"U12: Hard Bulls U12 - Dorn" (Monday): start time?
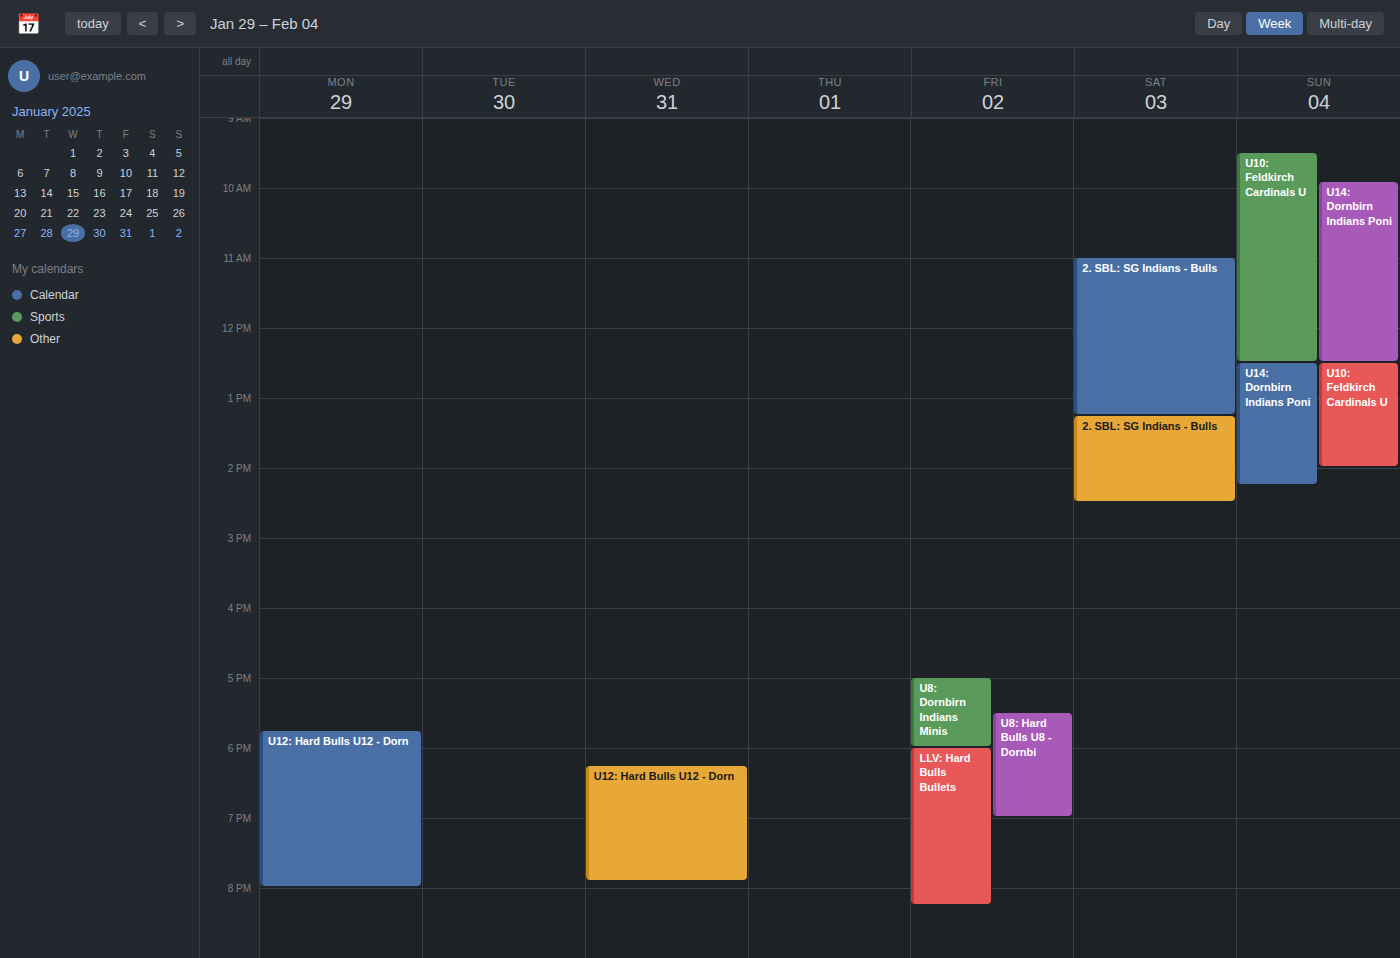
5:45 PM